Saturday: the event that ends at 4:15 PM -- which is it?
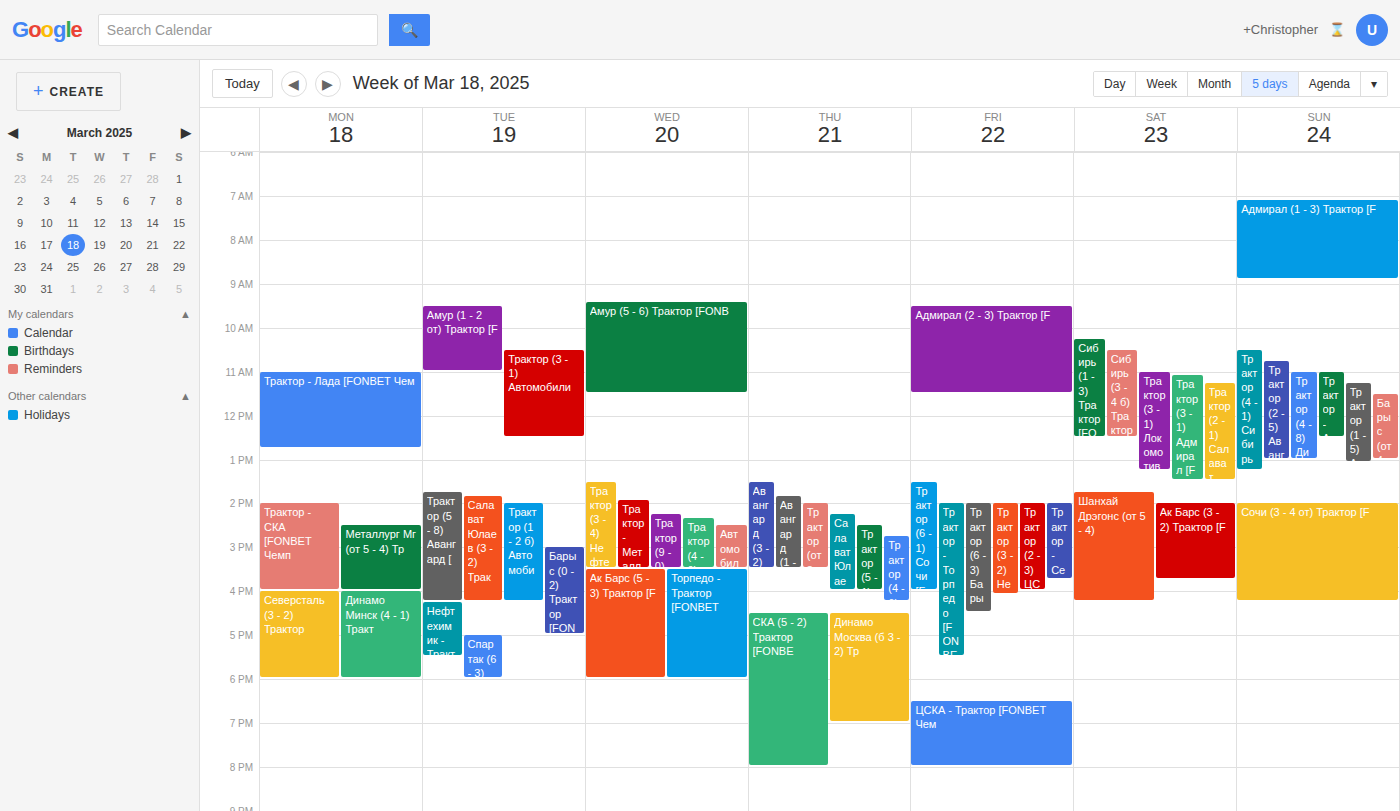
"Шанхай Дрэгонс (от 5 - 4)"